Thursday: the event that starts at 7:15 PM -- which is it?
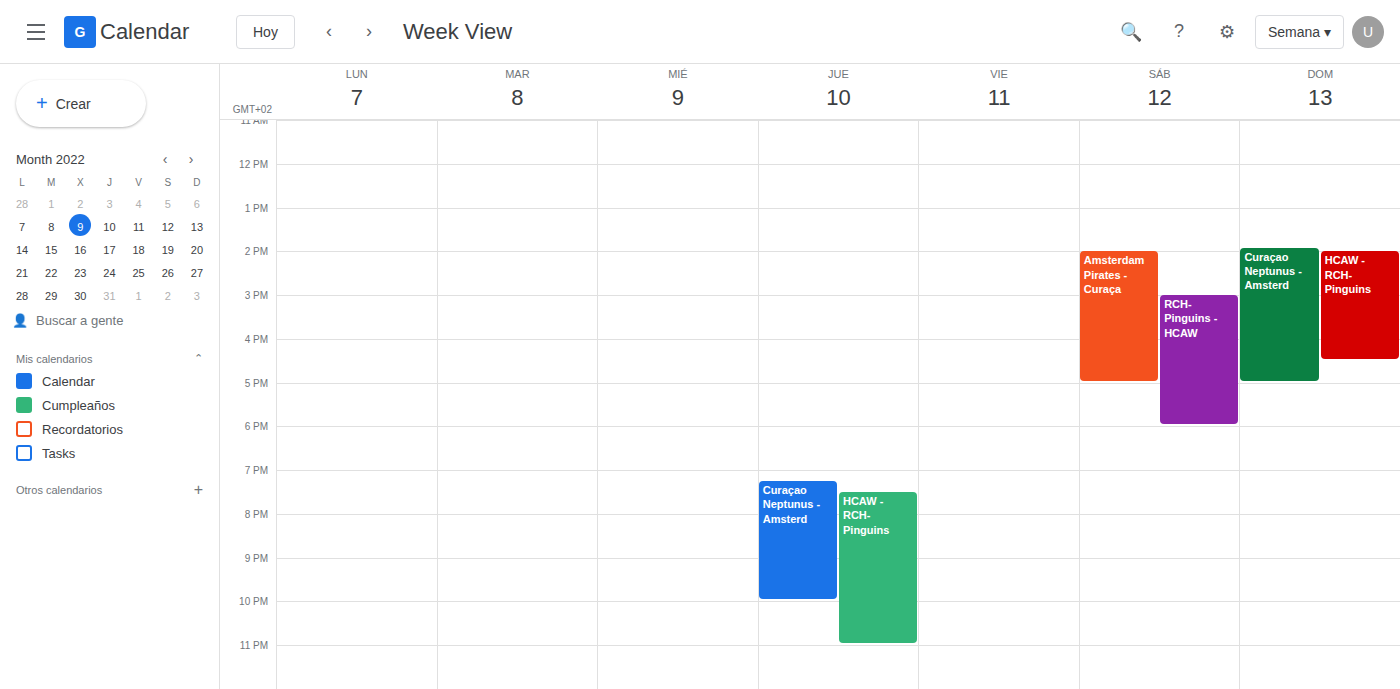
"Curaçao Neptunus - Amsterd"